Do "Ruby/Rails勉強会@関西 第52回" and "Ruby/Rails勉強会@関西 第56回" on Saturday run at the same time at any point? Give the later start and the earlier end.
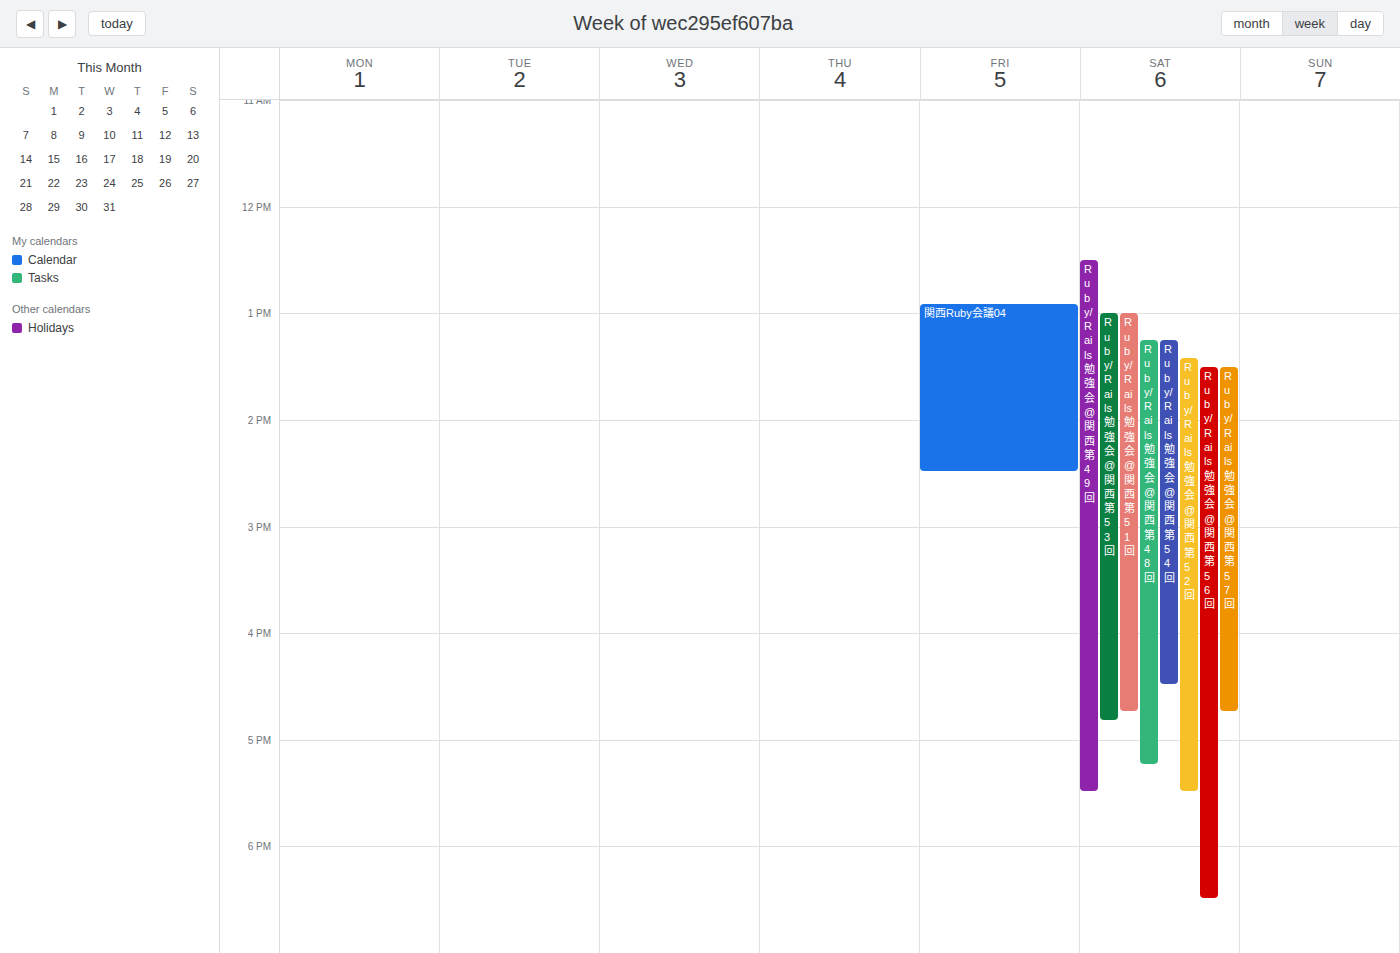
"Ruby/Rails勉強会@関西 第56回" starts at 1:30 PM, before "Ruby/Rails勉強会@関西 第52回" ends at 5:30 PM -- they overlap.